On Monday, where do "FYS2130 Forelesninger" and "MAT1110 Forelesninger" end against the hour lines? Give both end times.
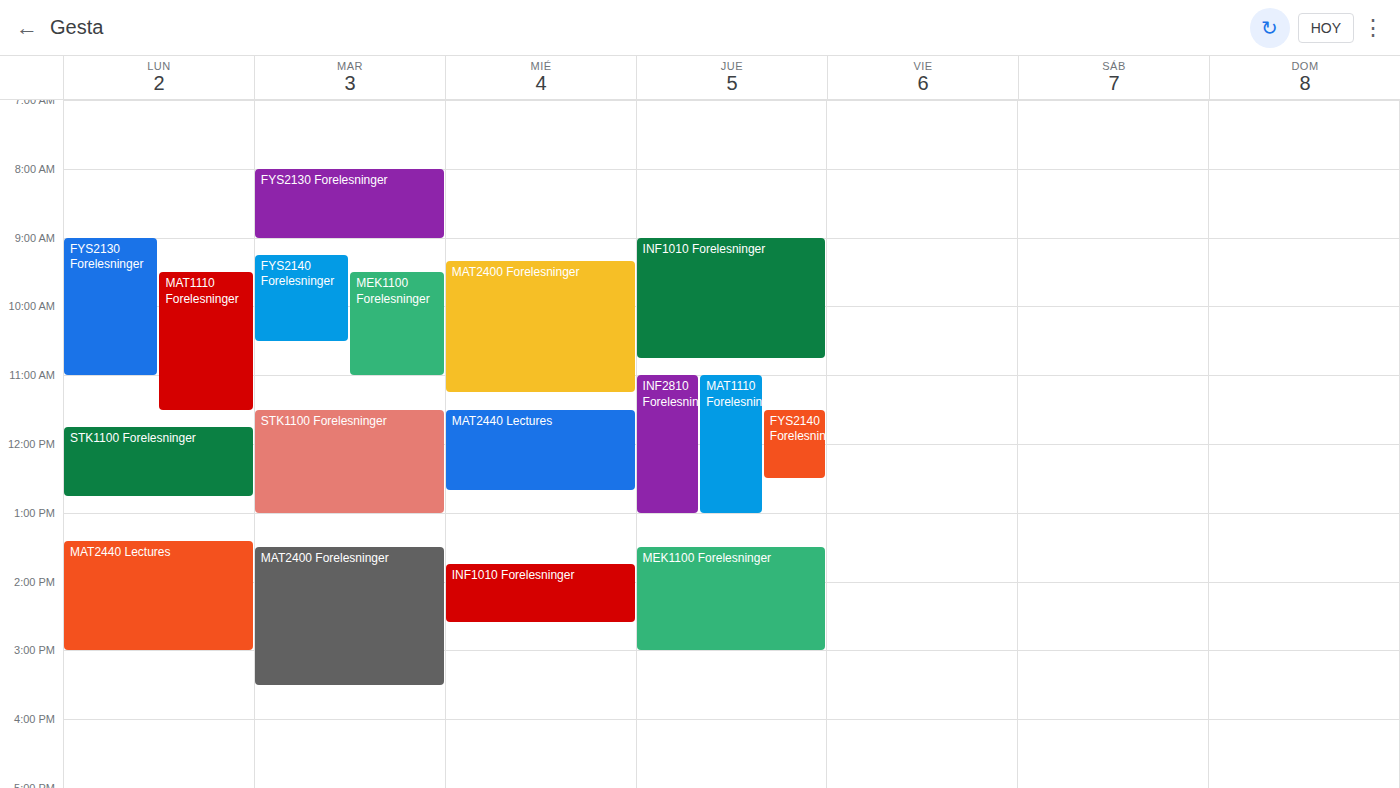
"FYS2130 Forelesninger": 11:00 AM, exactly on the 11 AM line. "MAT1110 Forelesninger": 11:30 AM, halfway between the 11 AM and 12 PM lines.